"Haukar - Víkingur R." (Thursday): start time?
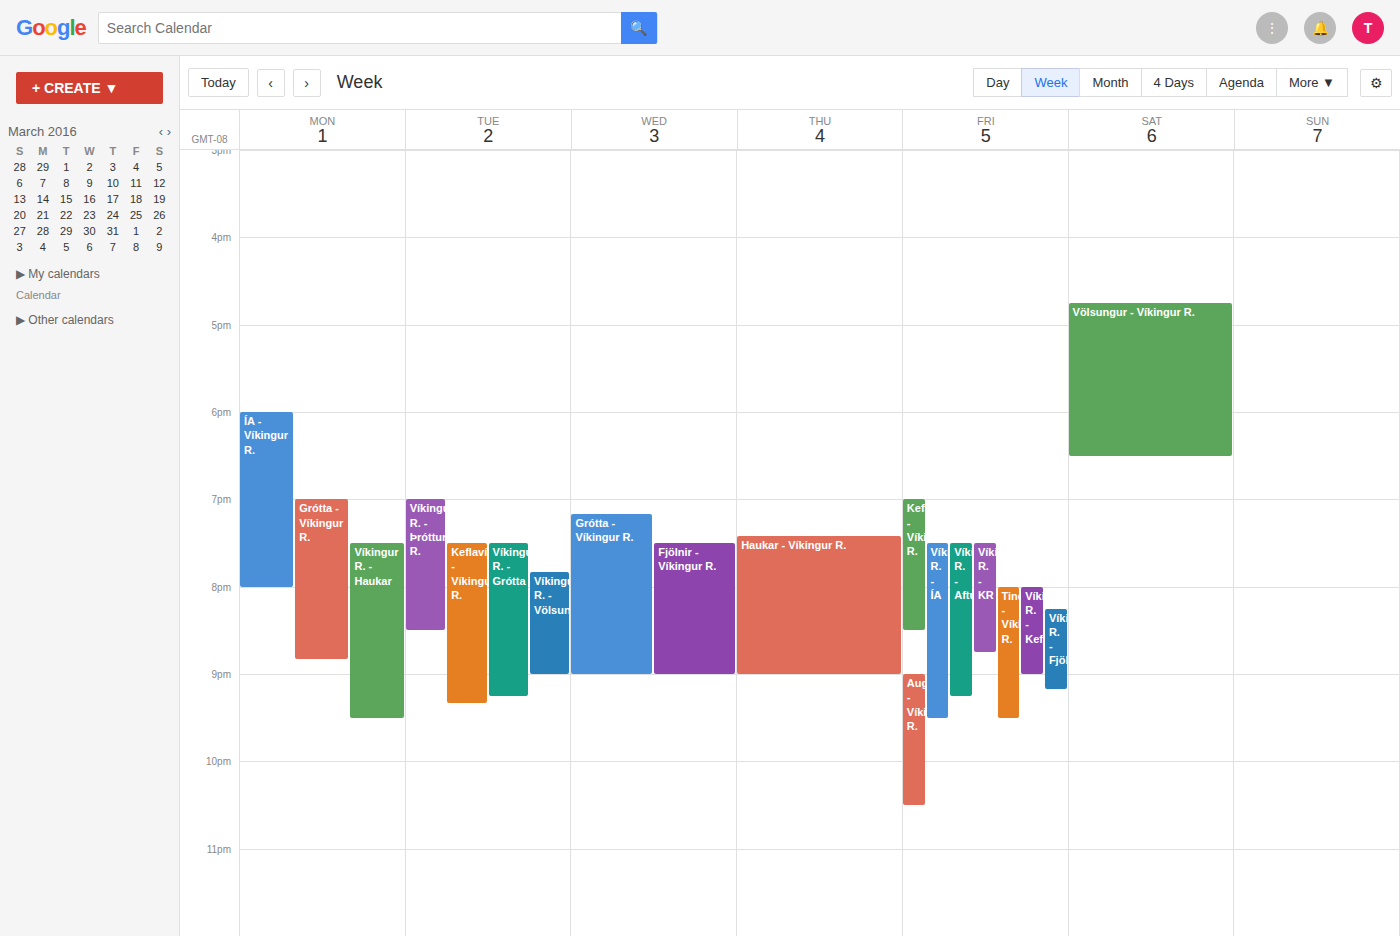
7:25 PM